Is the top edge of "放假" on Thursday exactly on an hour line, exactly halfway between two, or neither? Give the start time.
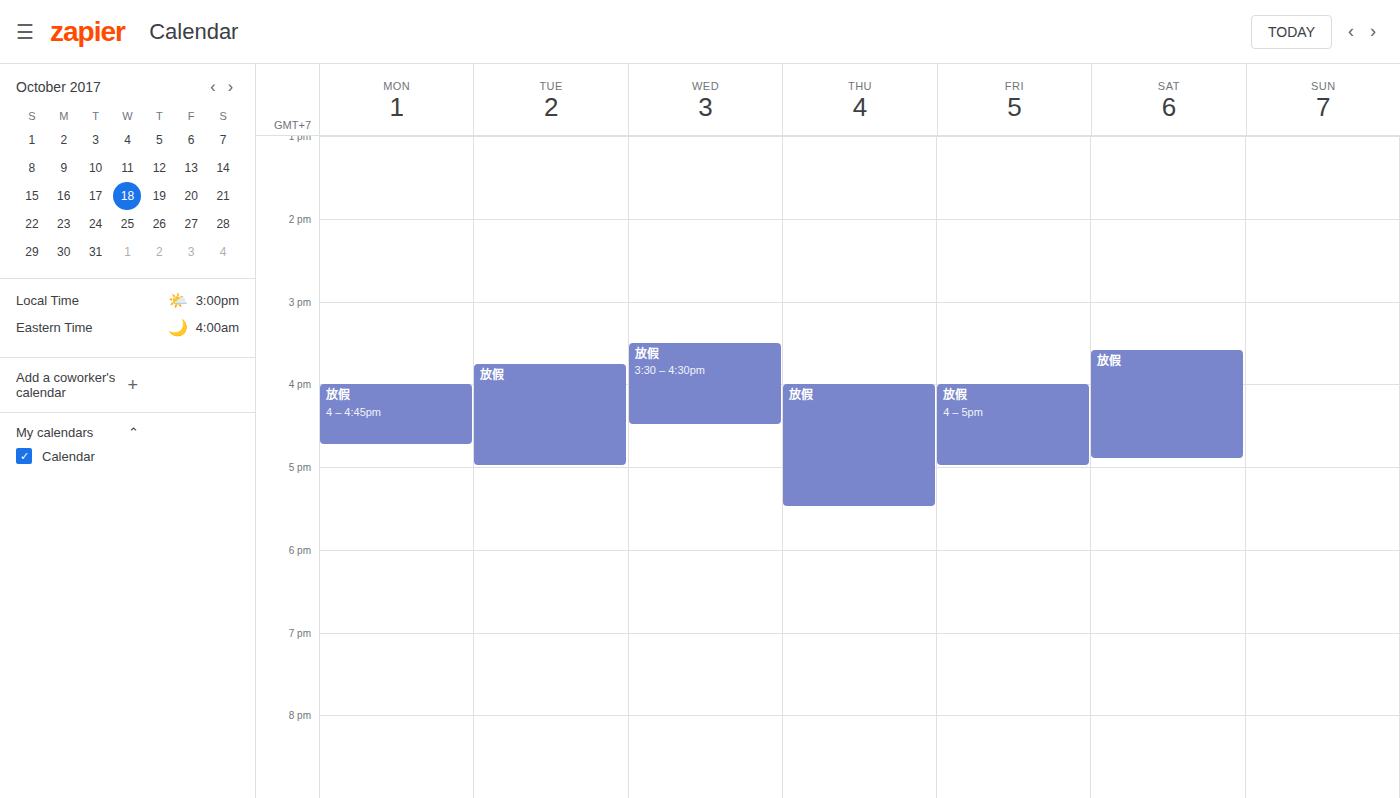
4:00 PM -- exactly on the 4 PM line.